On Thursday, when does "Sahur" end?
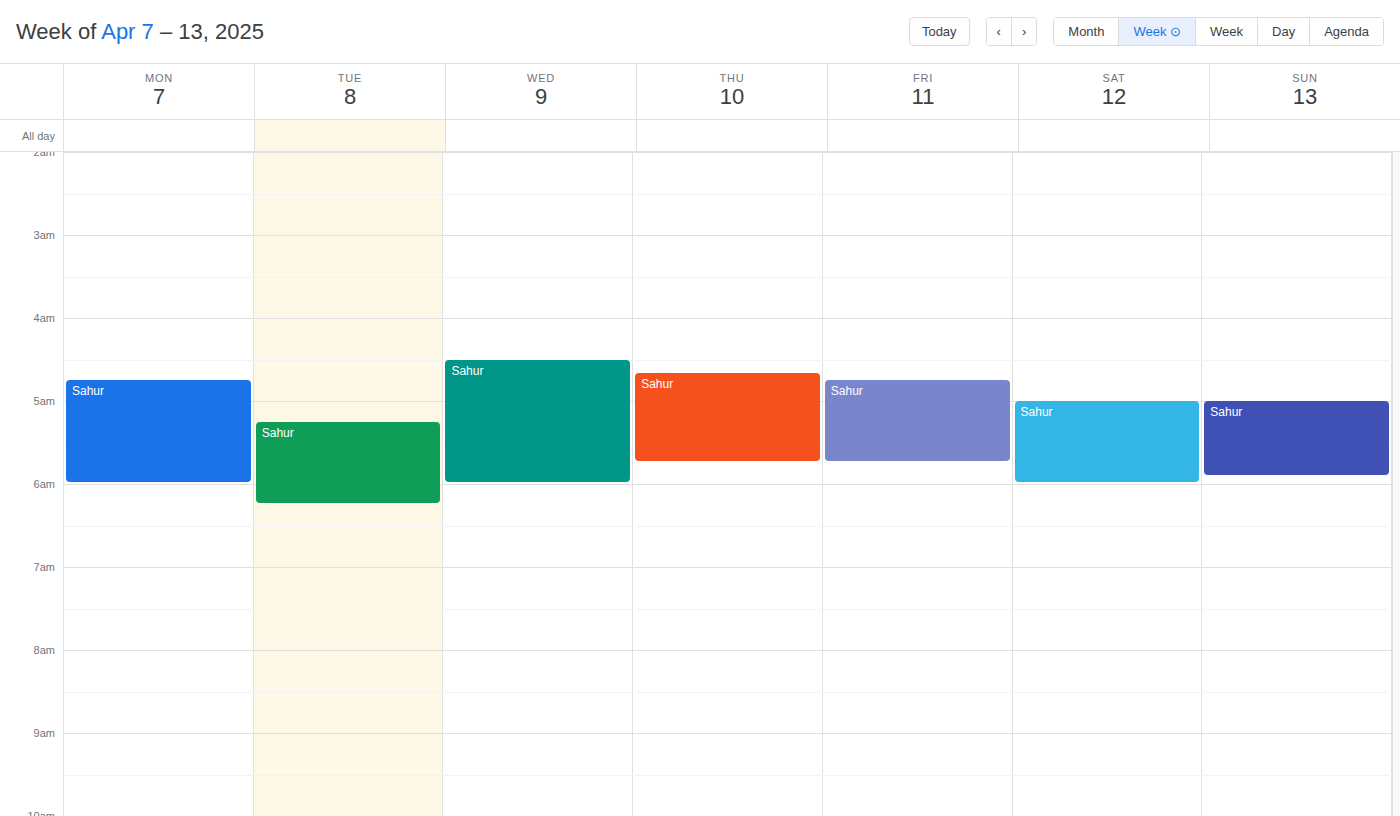
05:45